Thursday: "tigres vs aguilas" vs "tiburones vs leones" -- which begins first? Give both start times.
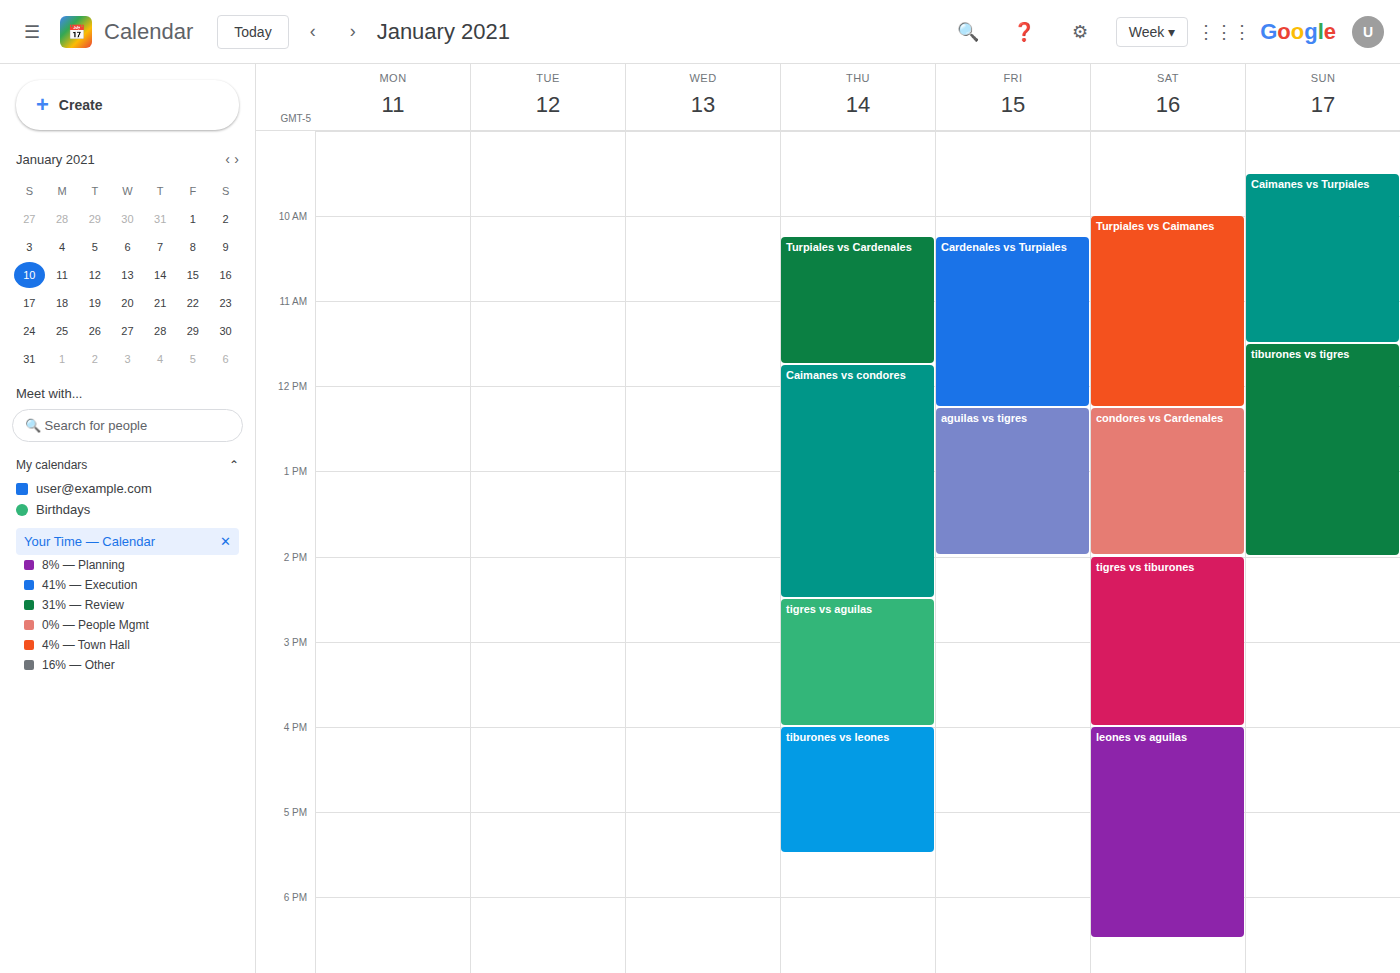
"tigres vs aguilas" 2:30 PM; "tiburones vs leones" 4:00 PM.